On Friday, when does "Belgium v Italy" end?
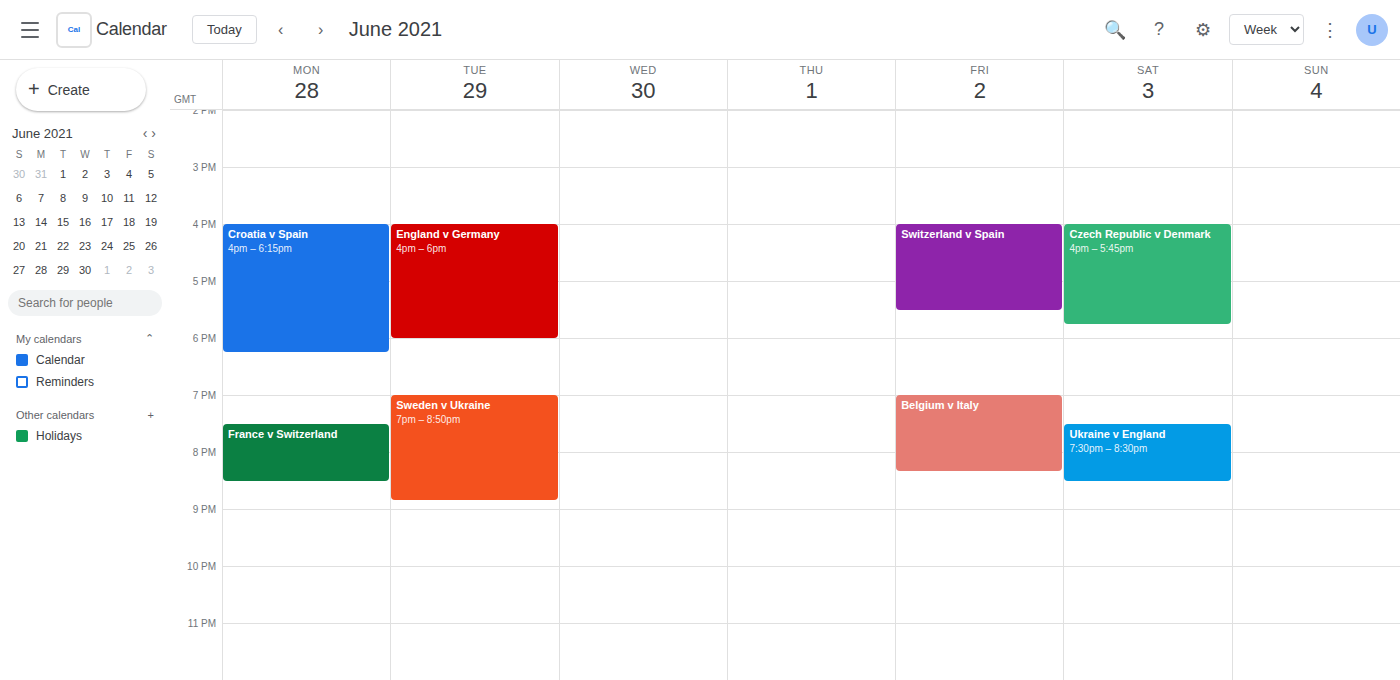
8:20 PM